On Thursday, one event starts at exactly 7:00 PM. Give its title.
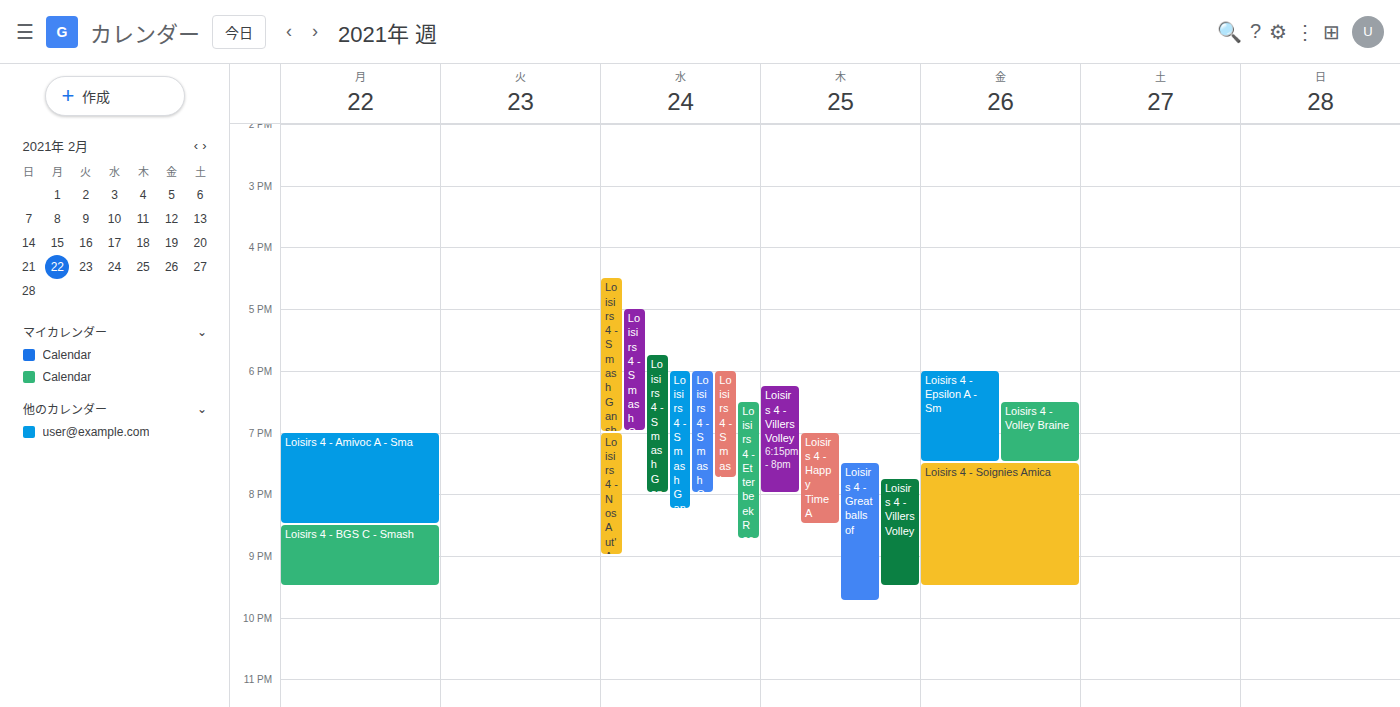
"Loisirs 4 - Happy Time A"